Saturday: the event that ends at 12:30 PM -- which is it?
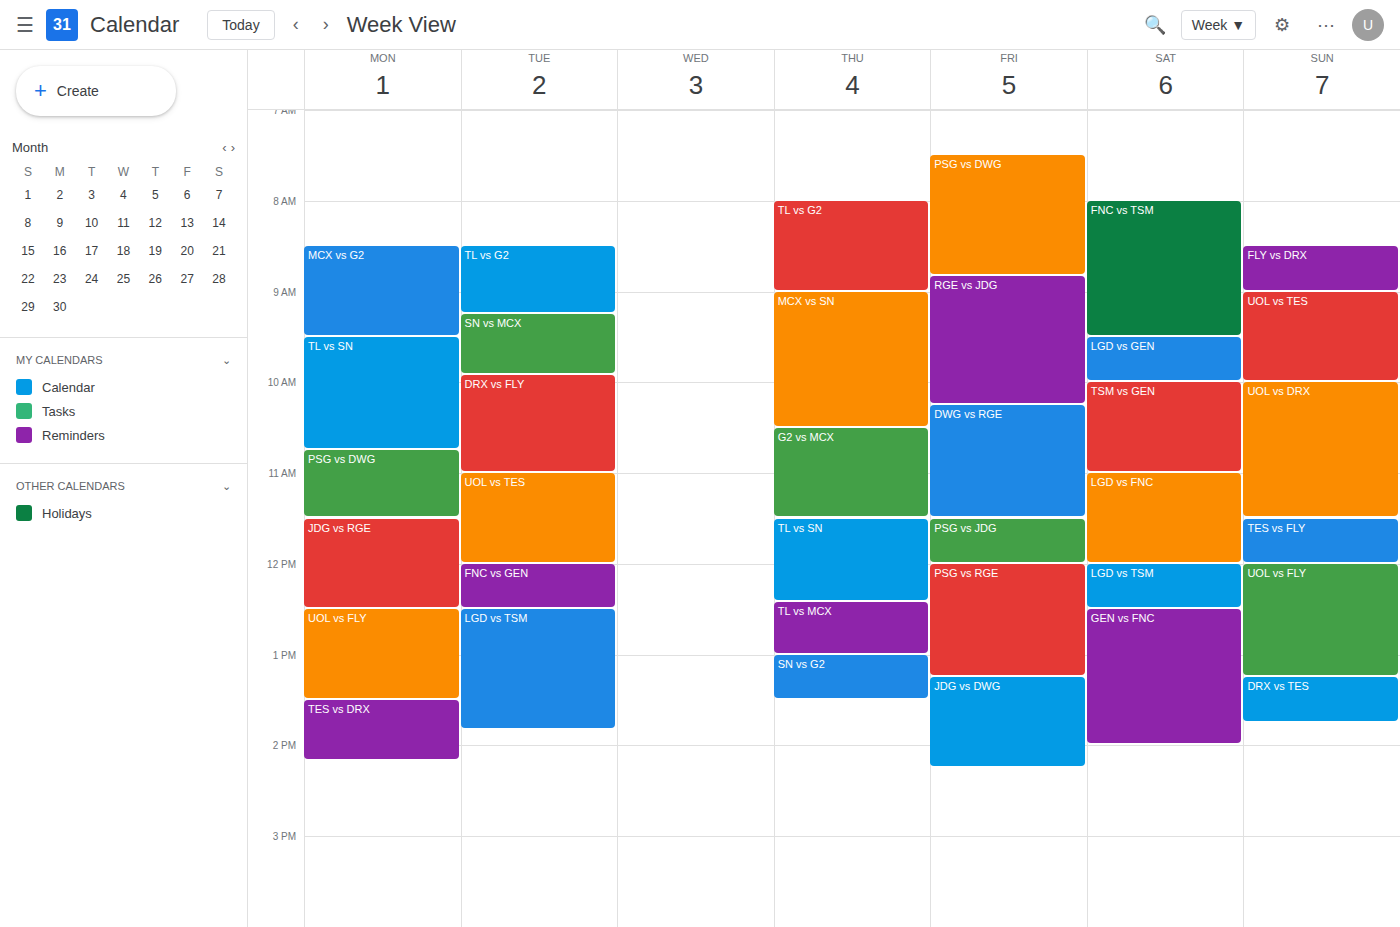
"LGD vs TSM"